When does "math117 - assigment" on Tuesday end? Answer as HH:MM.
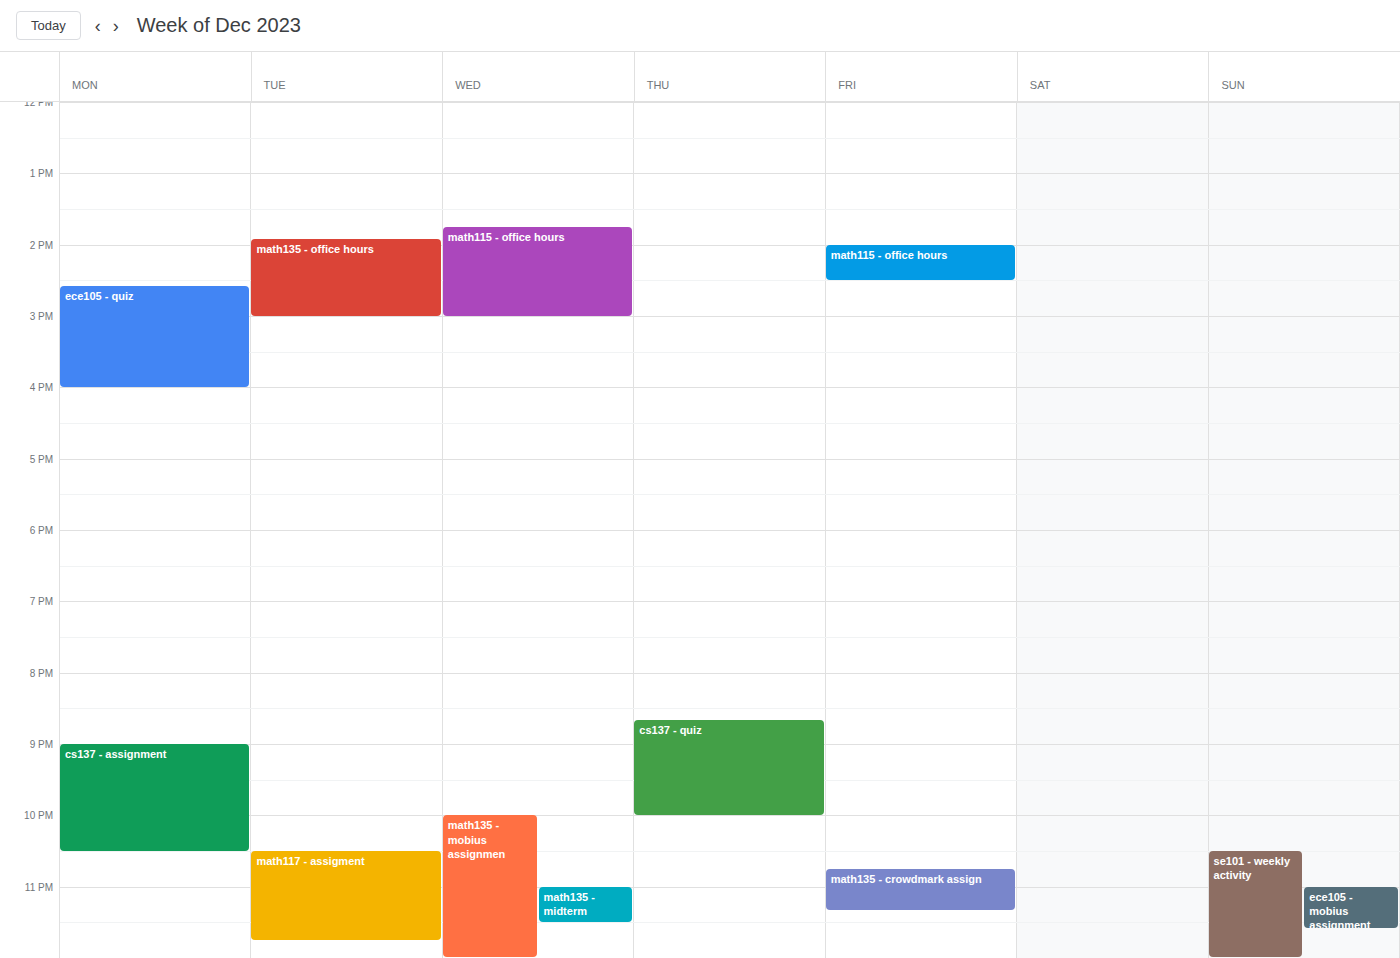
23:45